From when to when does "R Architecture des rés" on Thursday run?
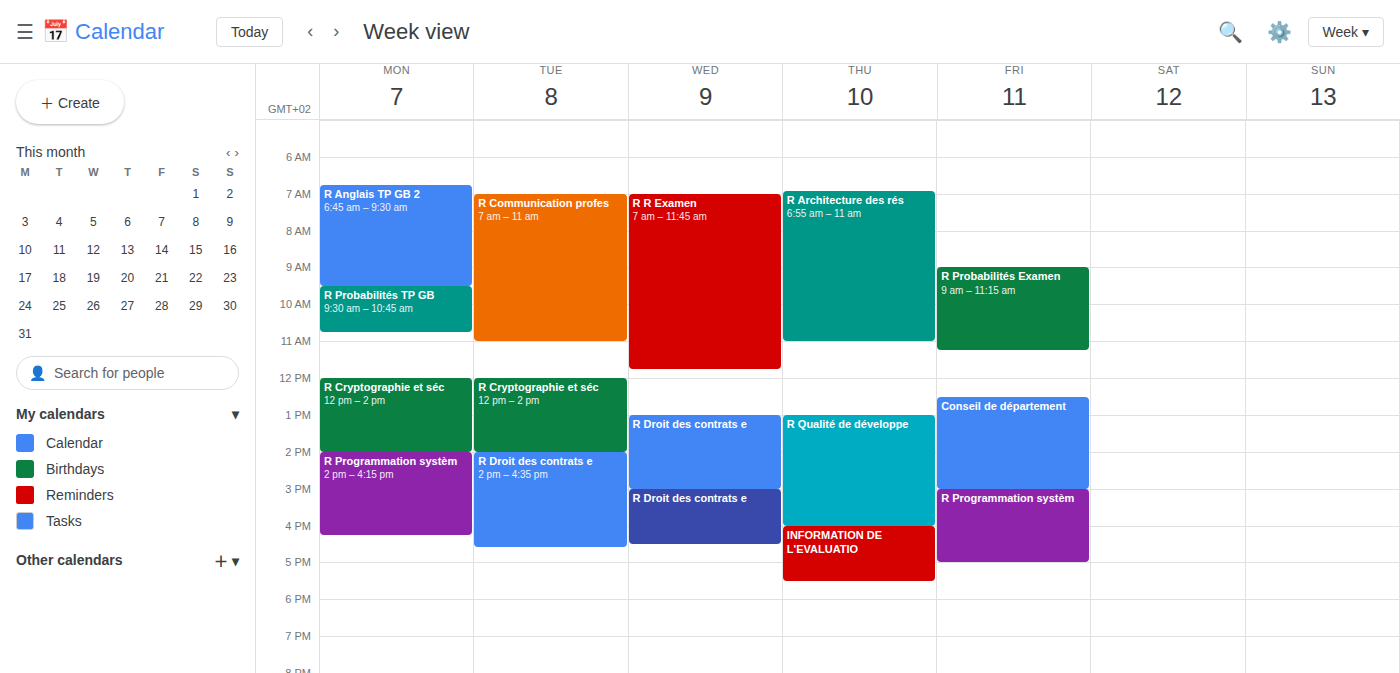
6:55 AM to 11:00 AM